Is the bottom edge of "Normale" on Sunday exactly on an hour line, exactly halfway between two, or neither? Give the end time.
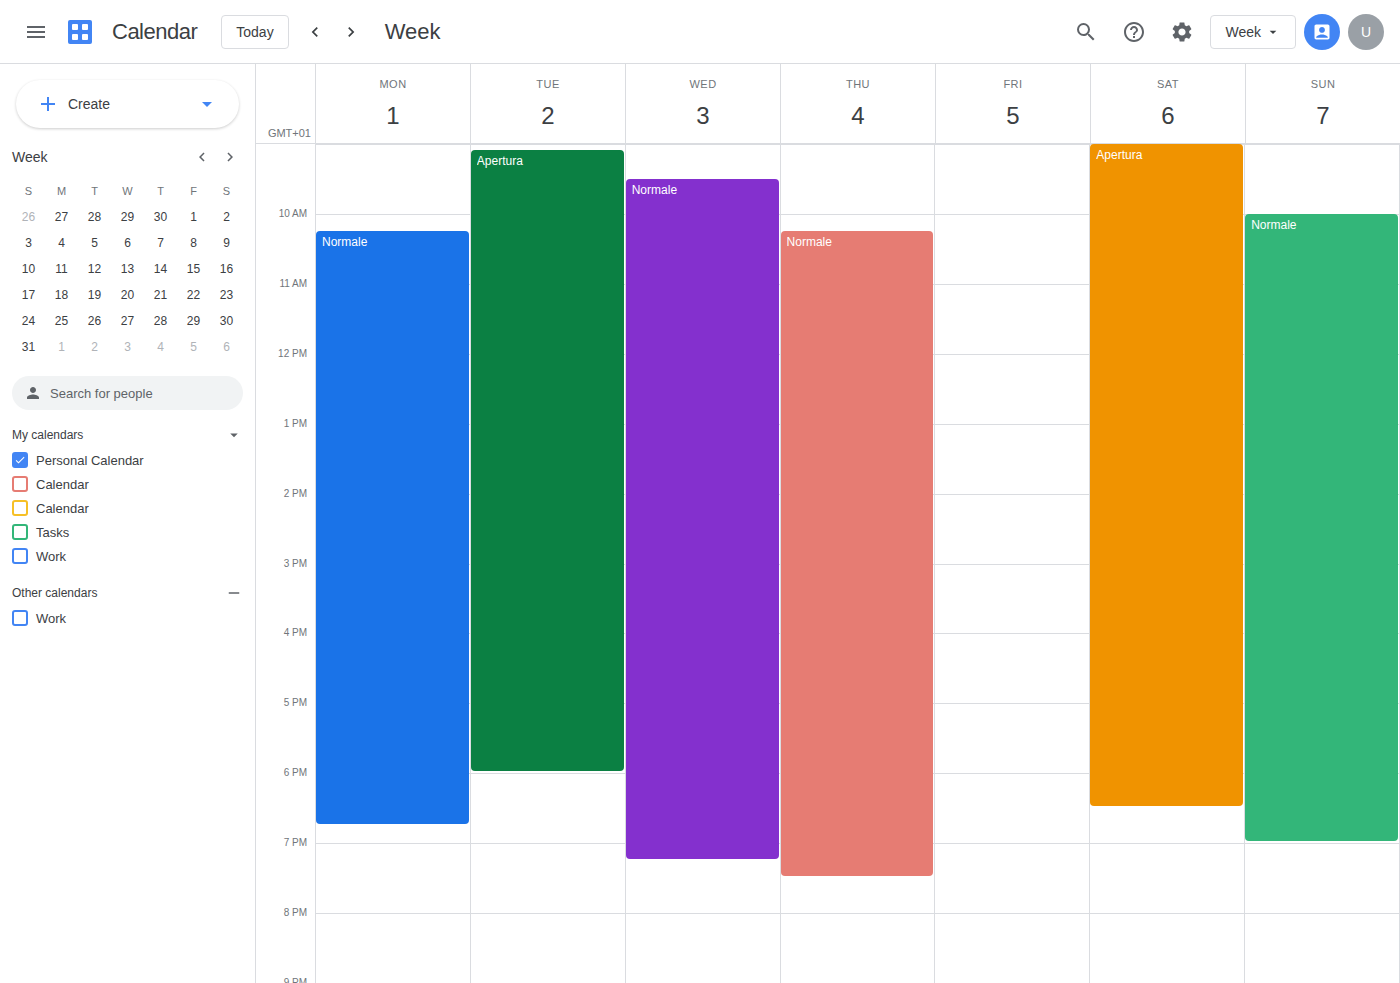
7:00 PM -- exactly on the 7 PM line.